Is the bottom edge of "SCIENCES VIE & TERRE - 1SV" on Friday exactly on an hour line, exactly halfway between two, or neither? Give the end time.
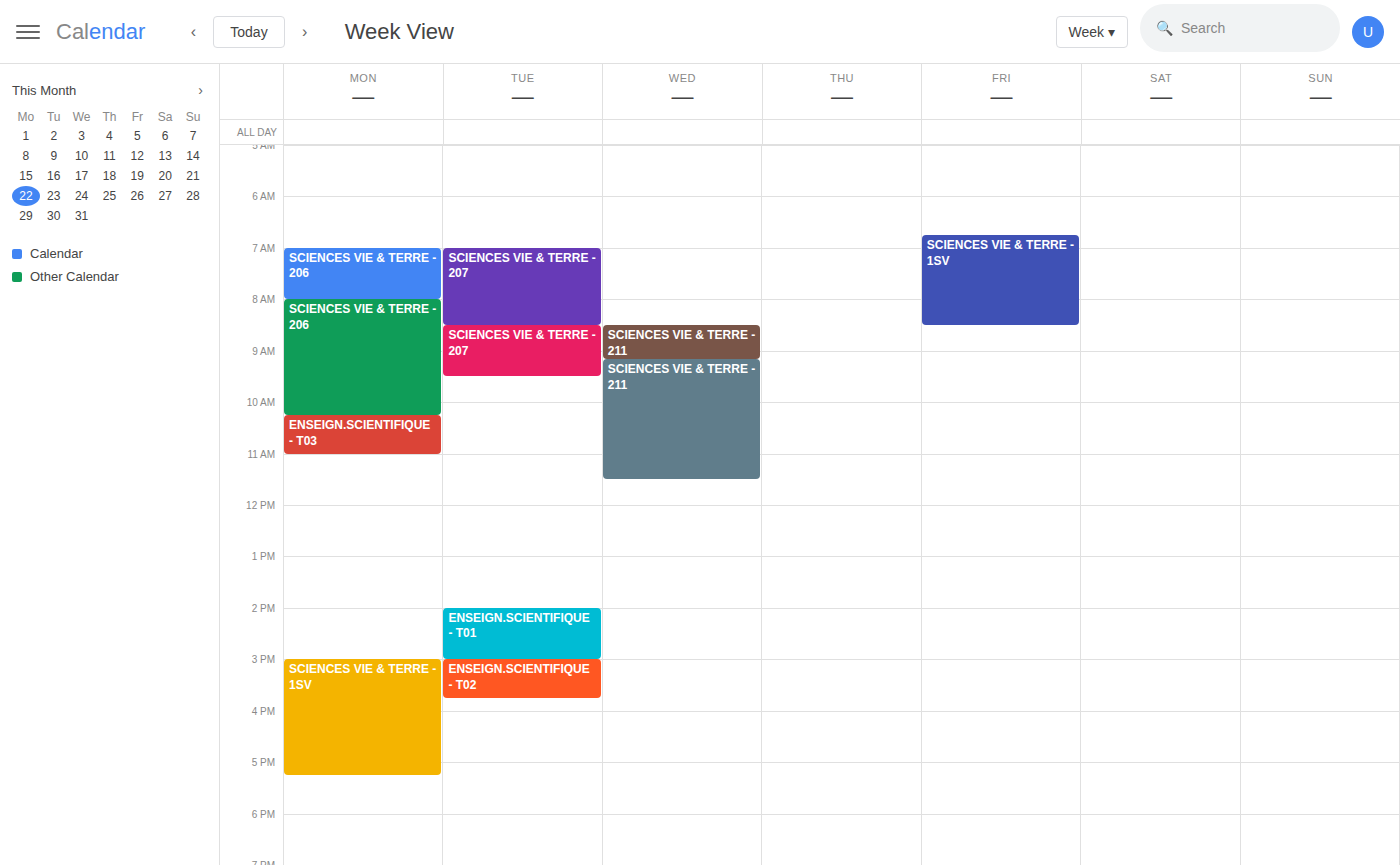
8:30 AM -- halfway between the 8 AM and 9 AM lines.